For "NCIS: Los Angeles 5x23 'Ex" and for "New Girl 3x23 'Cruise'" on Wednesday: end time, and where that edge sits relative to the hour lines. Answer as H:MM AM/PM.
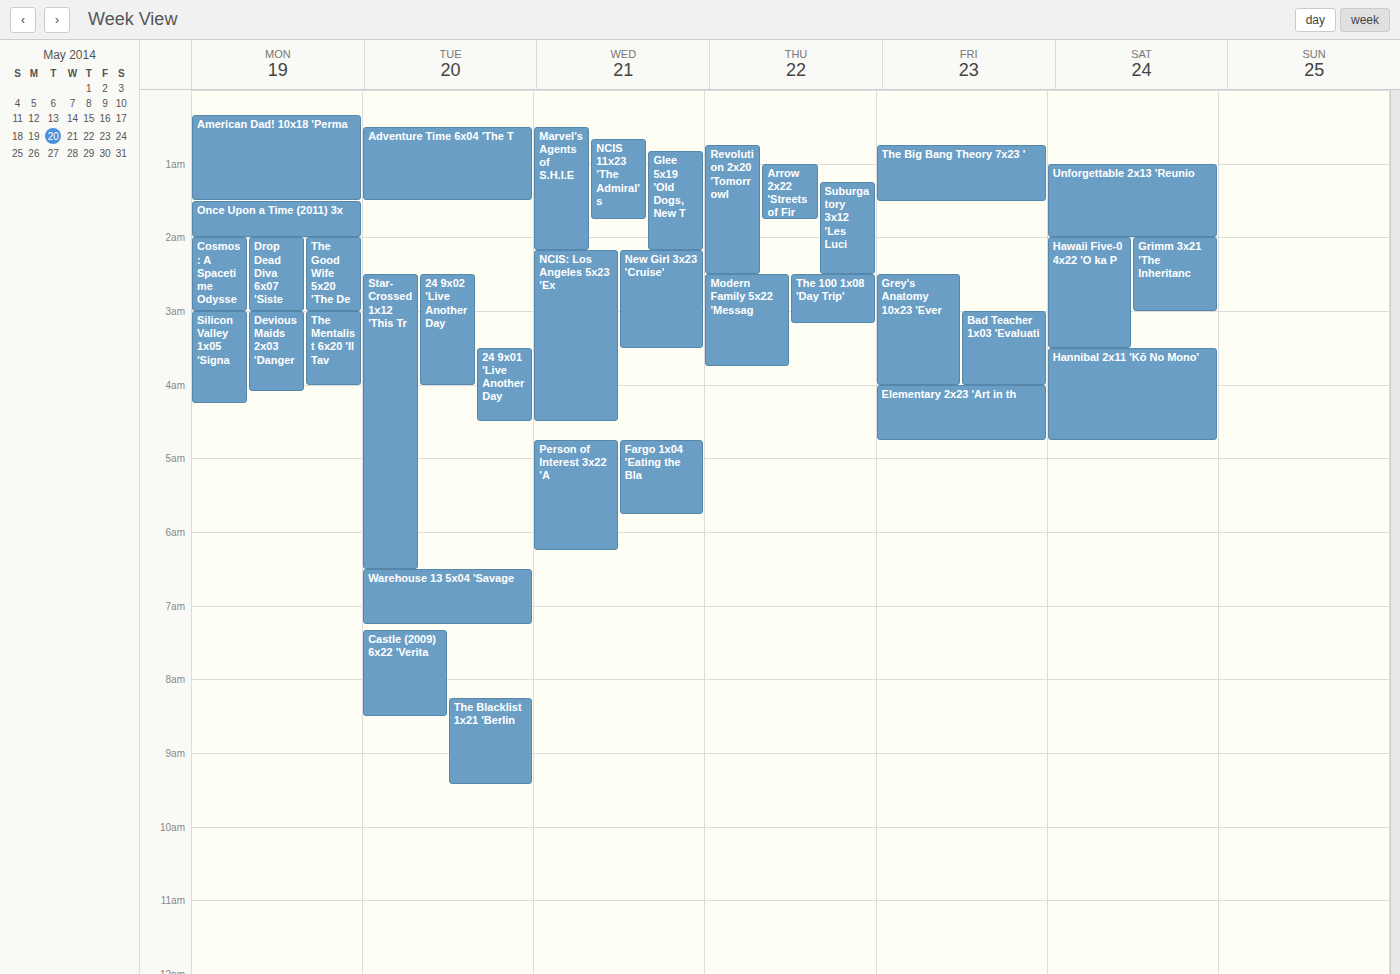
"NCIS: Los Angeles 5x23 'Ex": 4:30 AM, halfway between the 4 AM and 5 AM lines. "New Girl 3x23 'Cruise'": 3:30 AM, halfway between the 3 AM and 4 AM lines.